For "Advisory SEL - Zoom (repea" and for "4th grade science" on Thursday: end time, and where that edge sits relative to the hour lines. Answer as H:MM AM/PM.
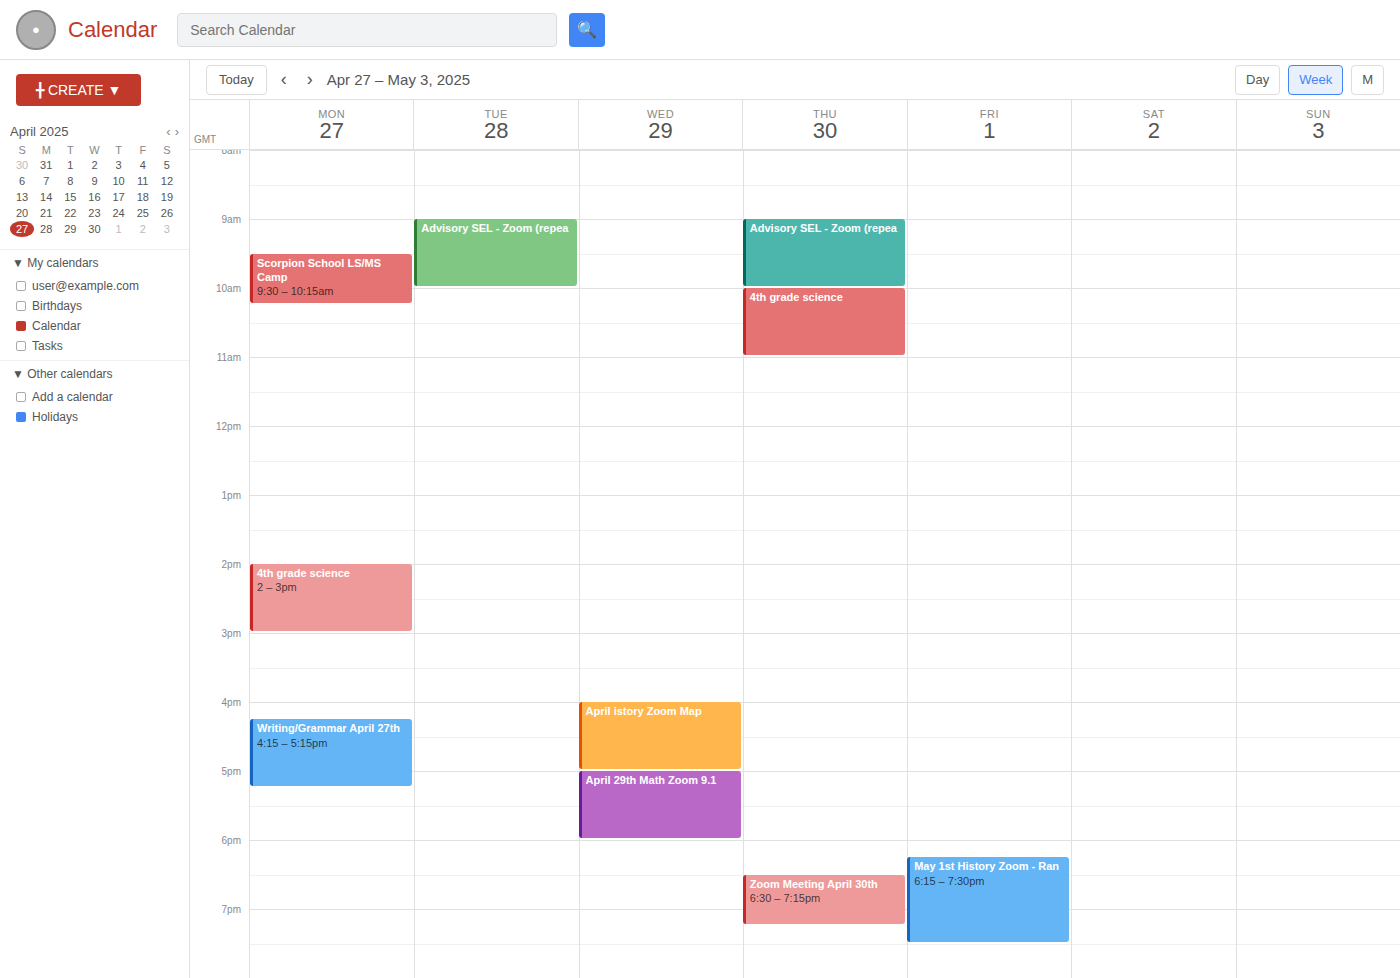
"Advisory SEL - Zoom (repea": 10:00 AM, exactly on the 10 AM line. "4th grade science": 11:00 AM, exactly on the 11 AM line.